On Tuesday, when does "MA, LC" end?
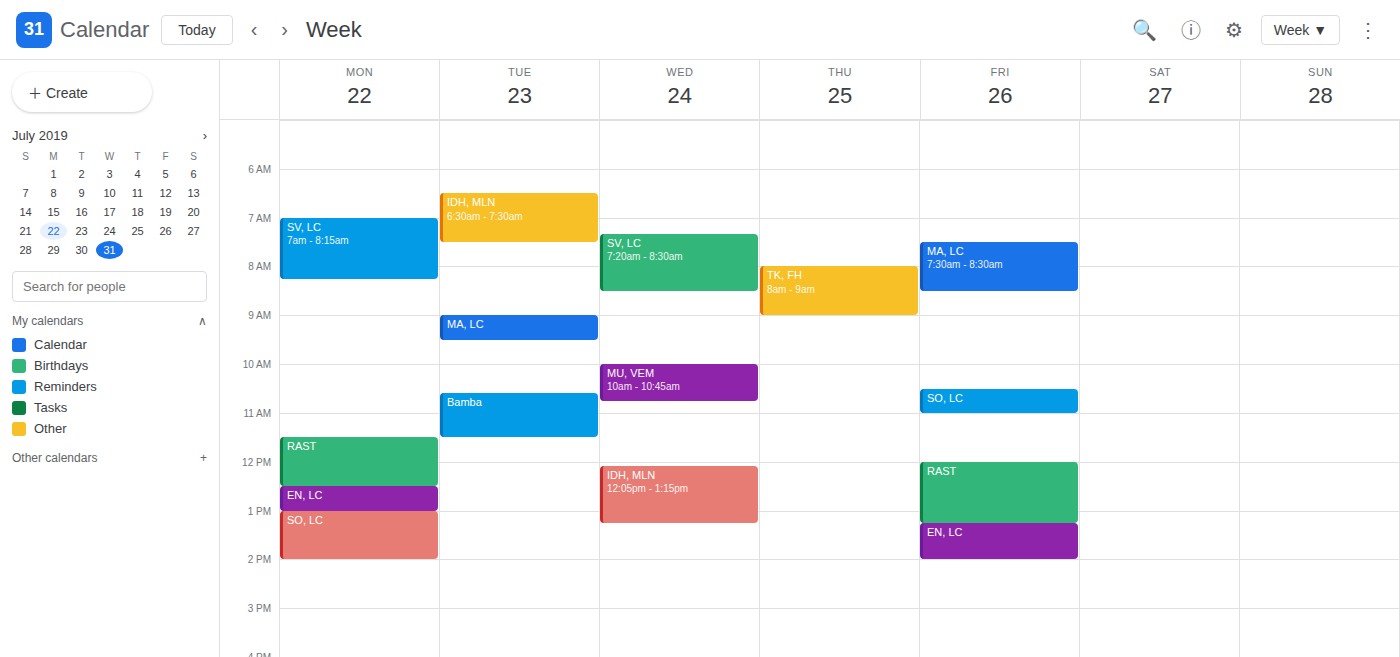
9:30 AM